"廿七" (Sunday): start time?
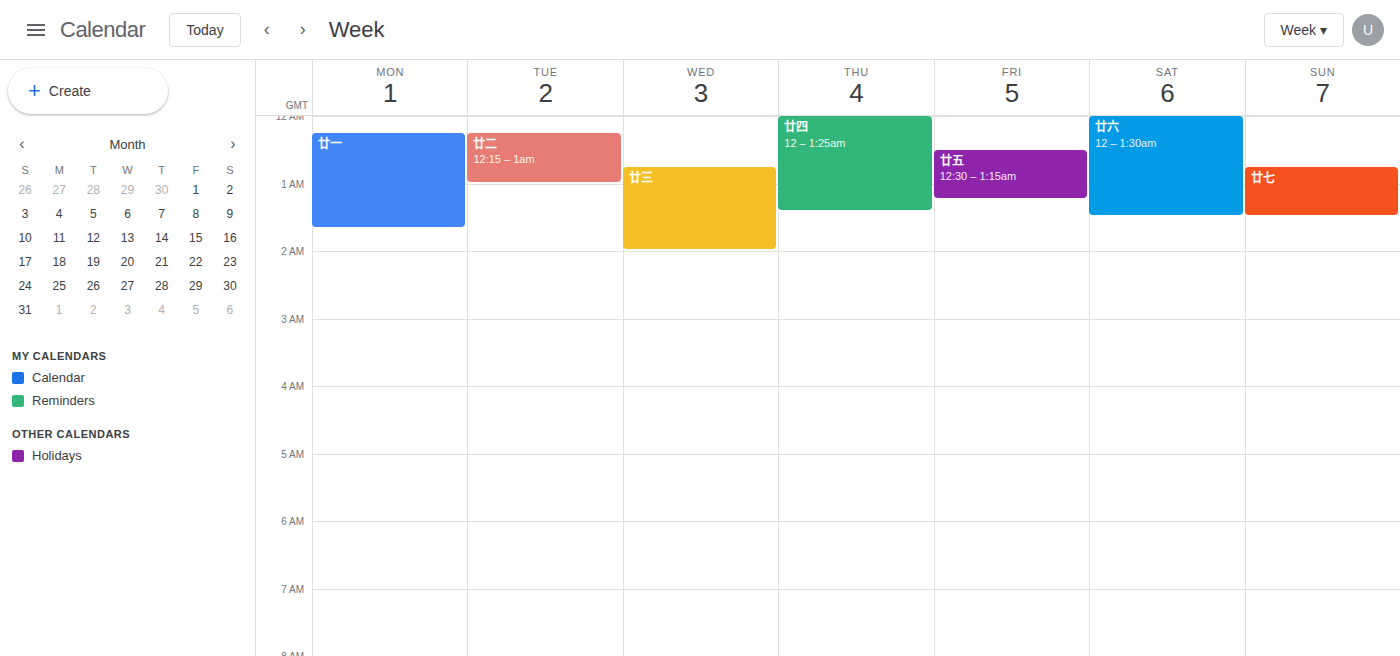
12:45 AM